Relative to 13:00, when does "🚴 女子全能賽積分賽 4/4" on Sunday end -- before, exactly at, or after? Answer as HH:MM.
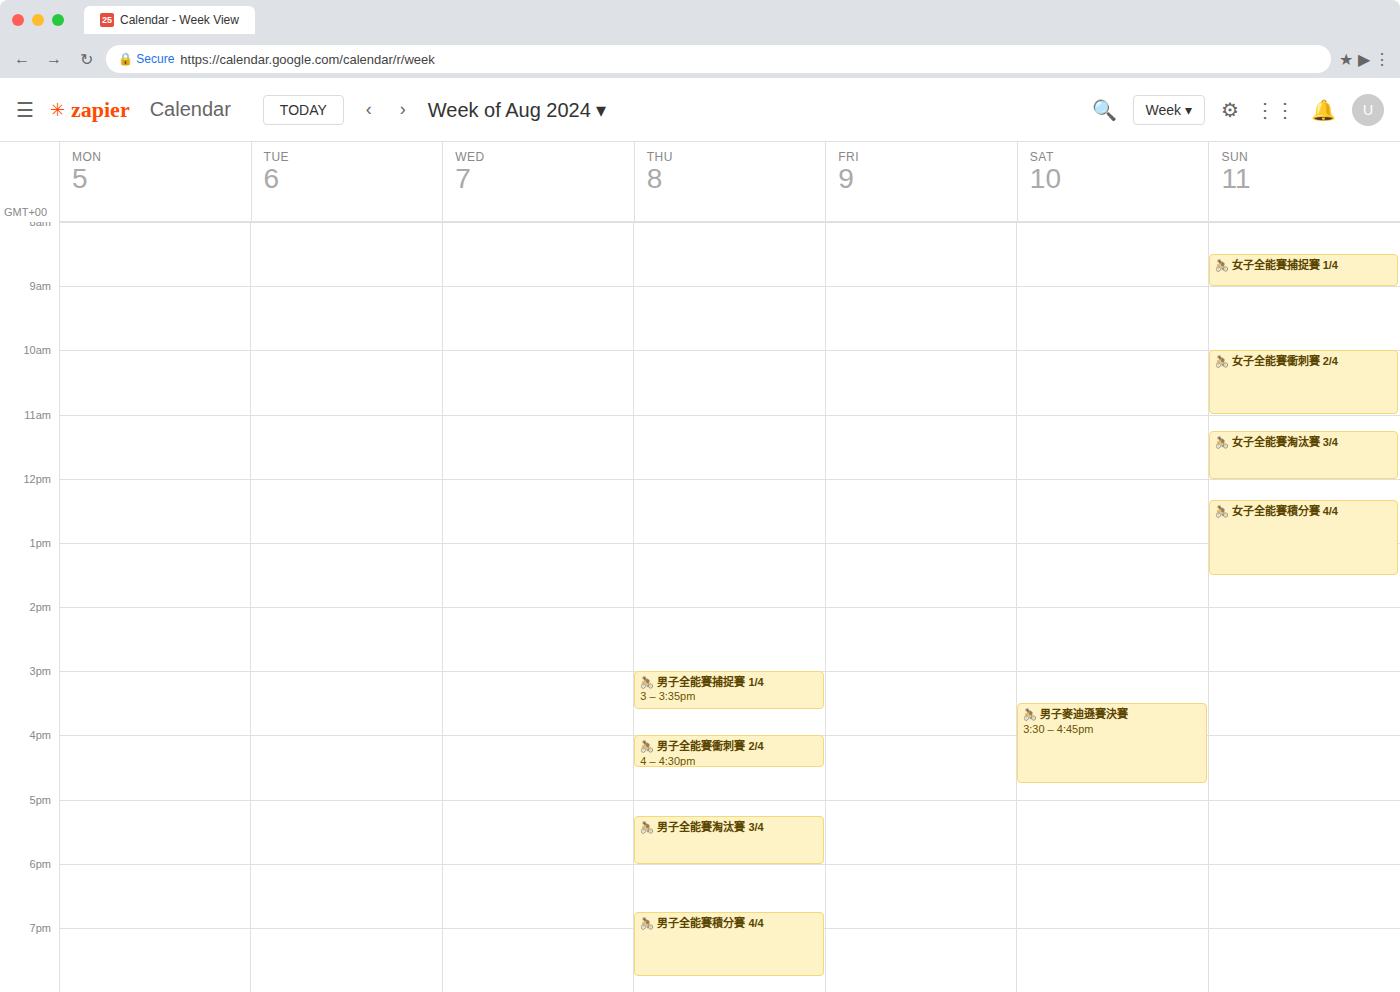
13:30 -- after 13:00, 30 minutes below the 13:00 line.